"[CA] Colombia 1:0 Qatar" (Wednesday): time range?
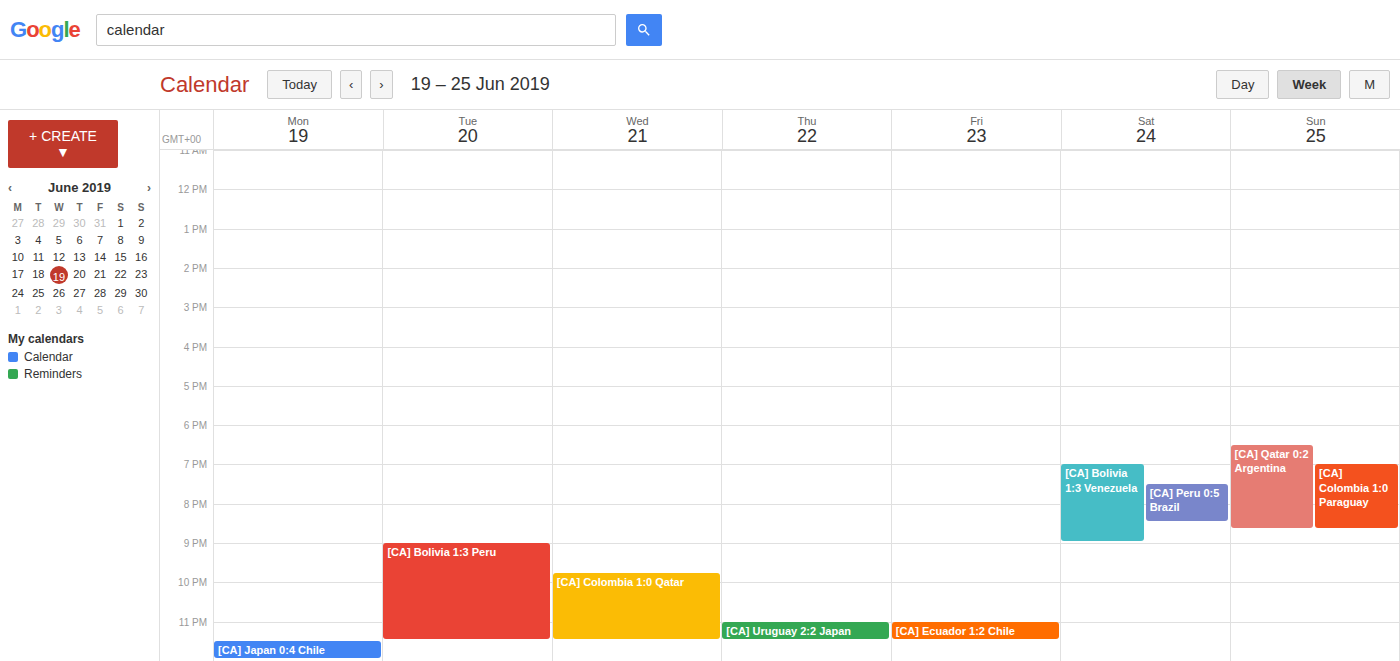
9:45 PM to 11:30 PM